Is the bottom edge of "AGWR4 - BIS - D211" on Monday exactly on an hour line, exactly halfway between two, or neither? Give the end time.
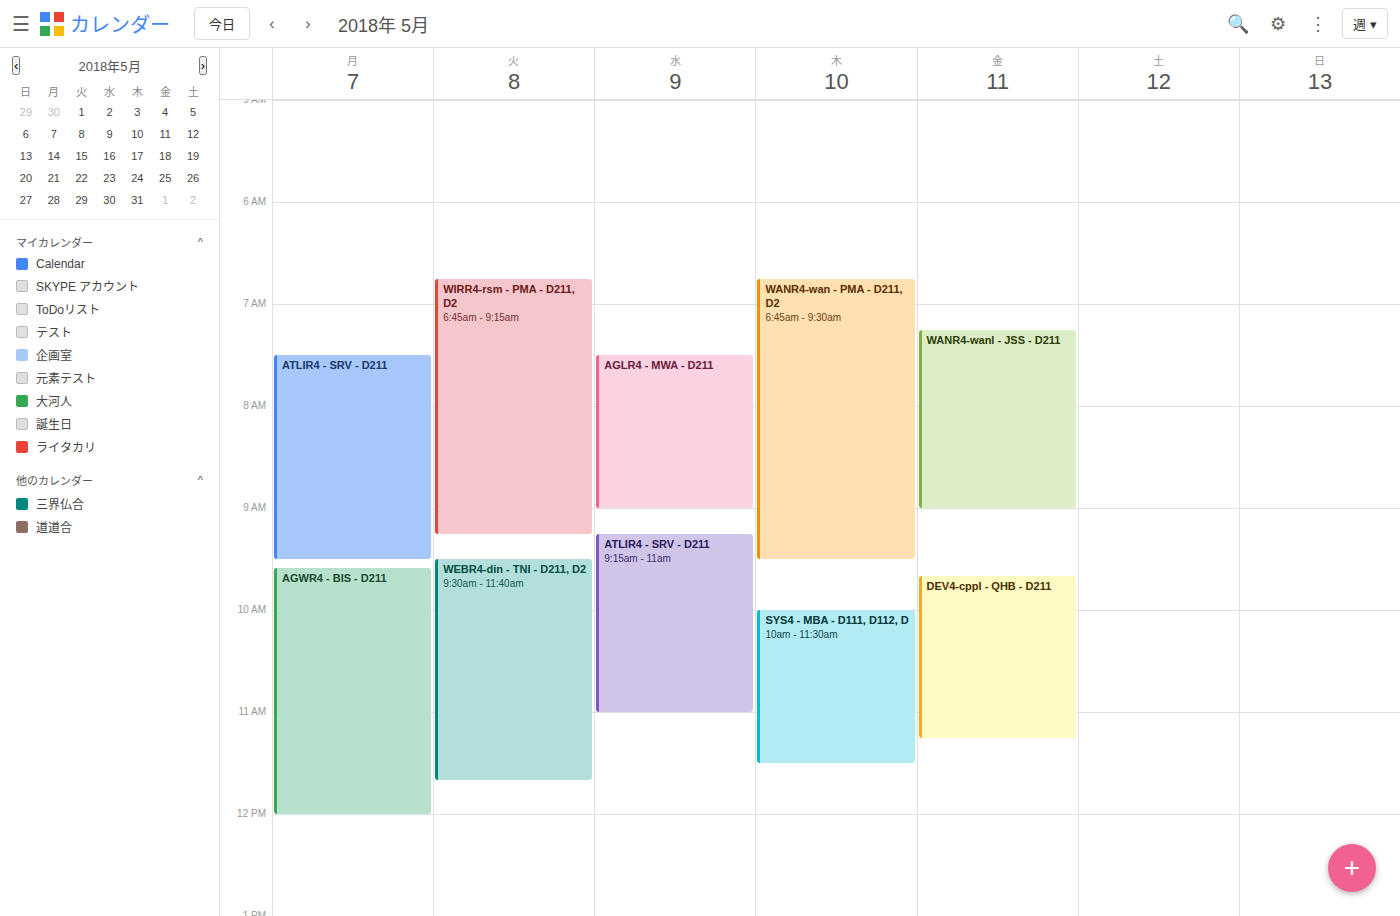
12:00 -- exactly on the 12:00 line.